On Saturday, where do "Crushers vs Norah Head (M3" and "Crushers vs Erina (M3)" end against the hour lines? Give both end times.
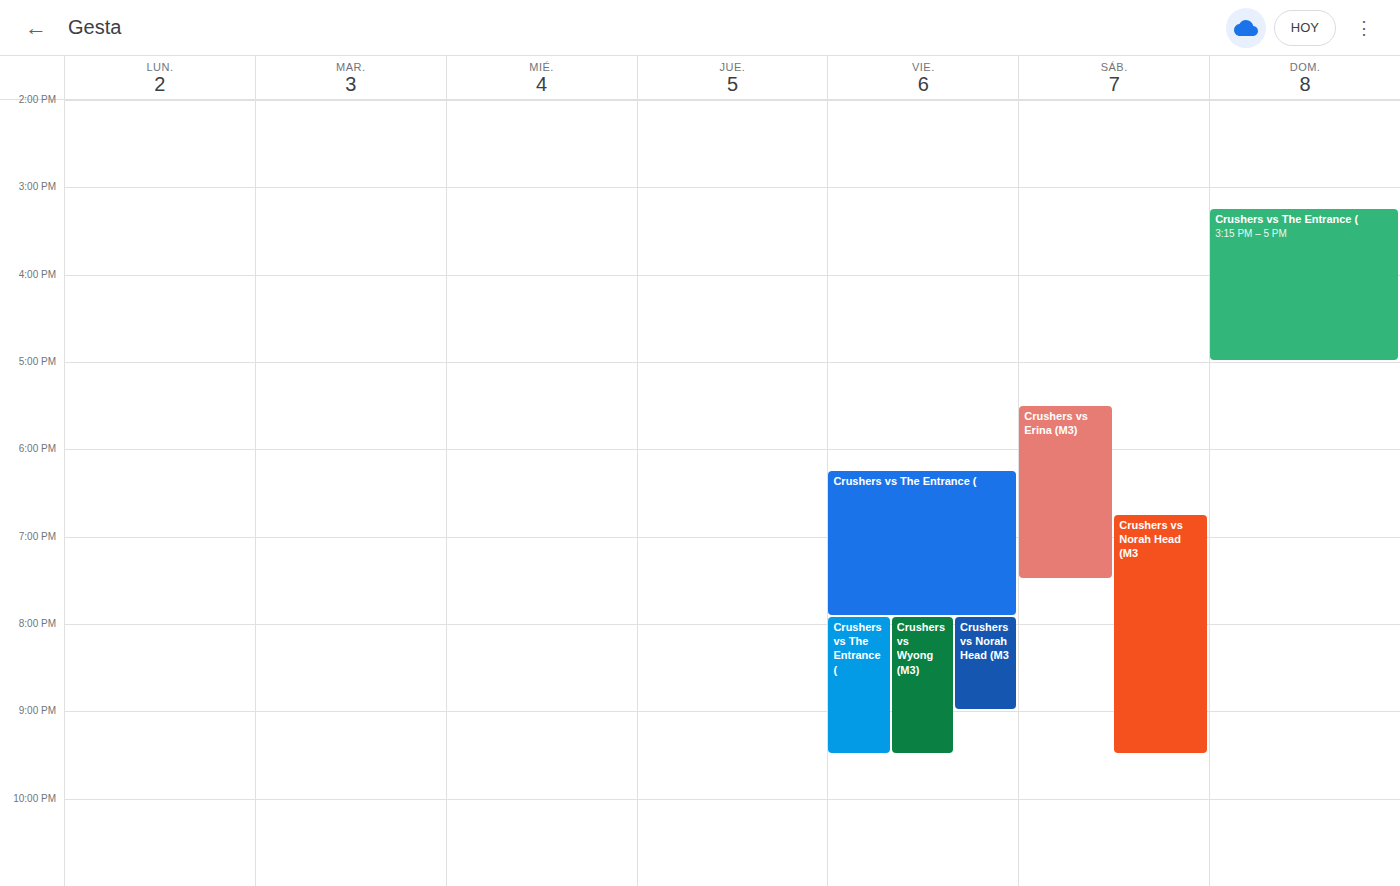
"Crushers vs Norah Head (M3": 9:30 PM, halfway between the 9 PM and 10 PM lines. "Crushers vs Erina (M3)": 7:30 PM, halfway between the 7 PM and 8 PM lines.